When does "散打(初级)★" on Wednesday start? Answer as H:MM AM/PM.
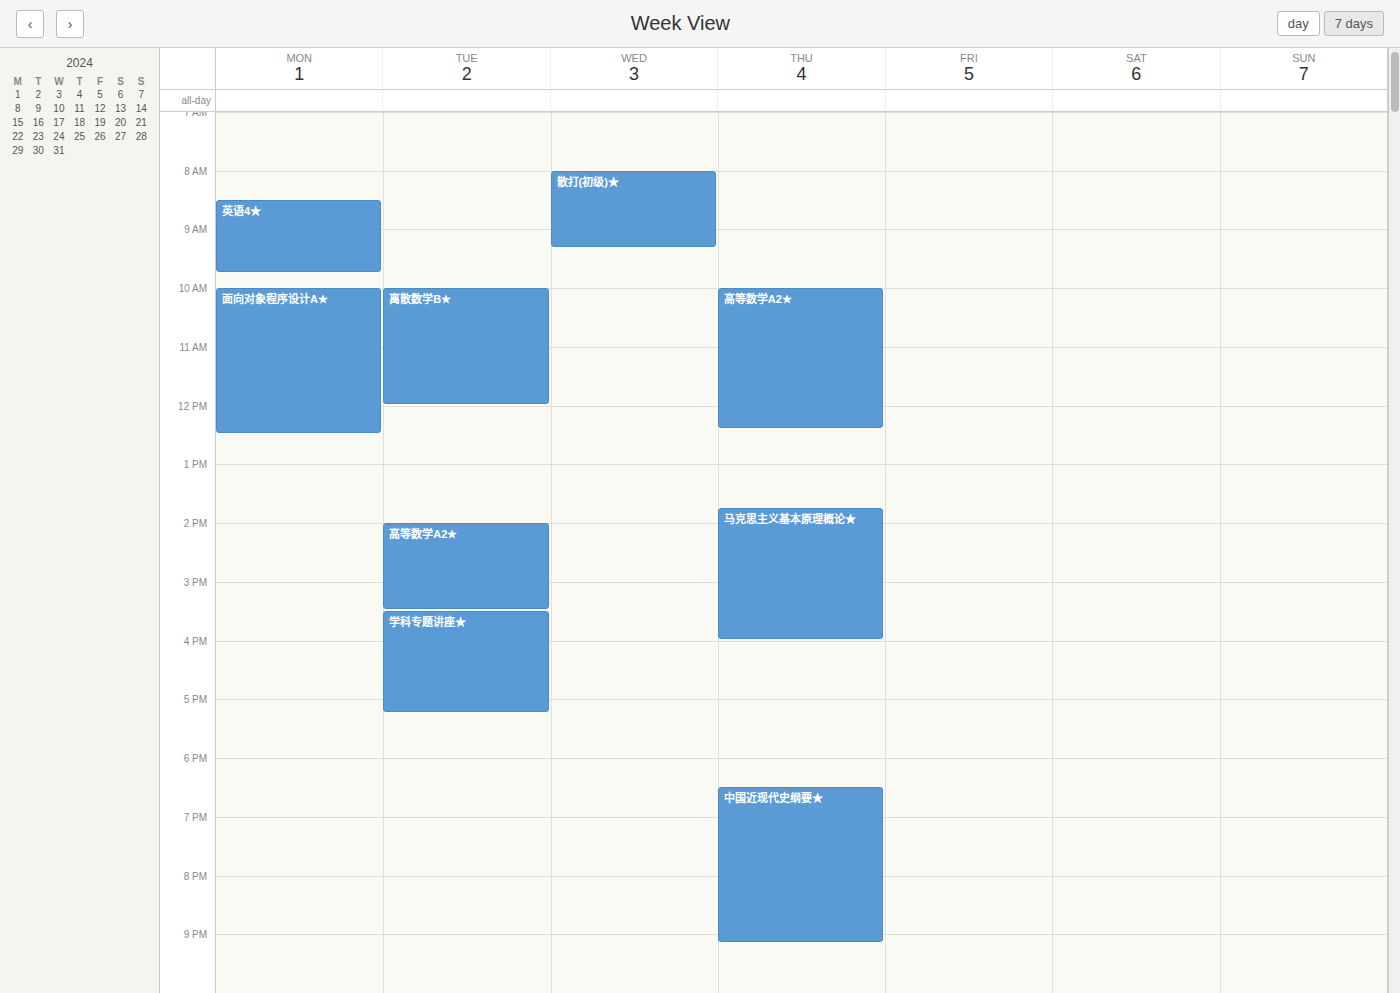
8:00 AM